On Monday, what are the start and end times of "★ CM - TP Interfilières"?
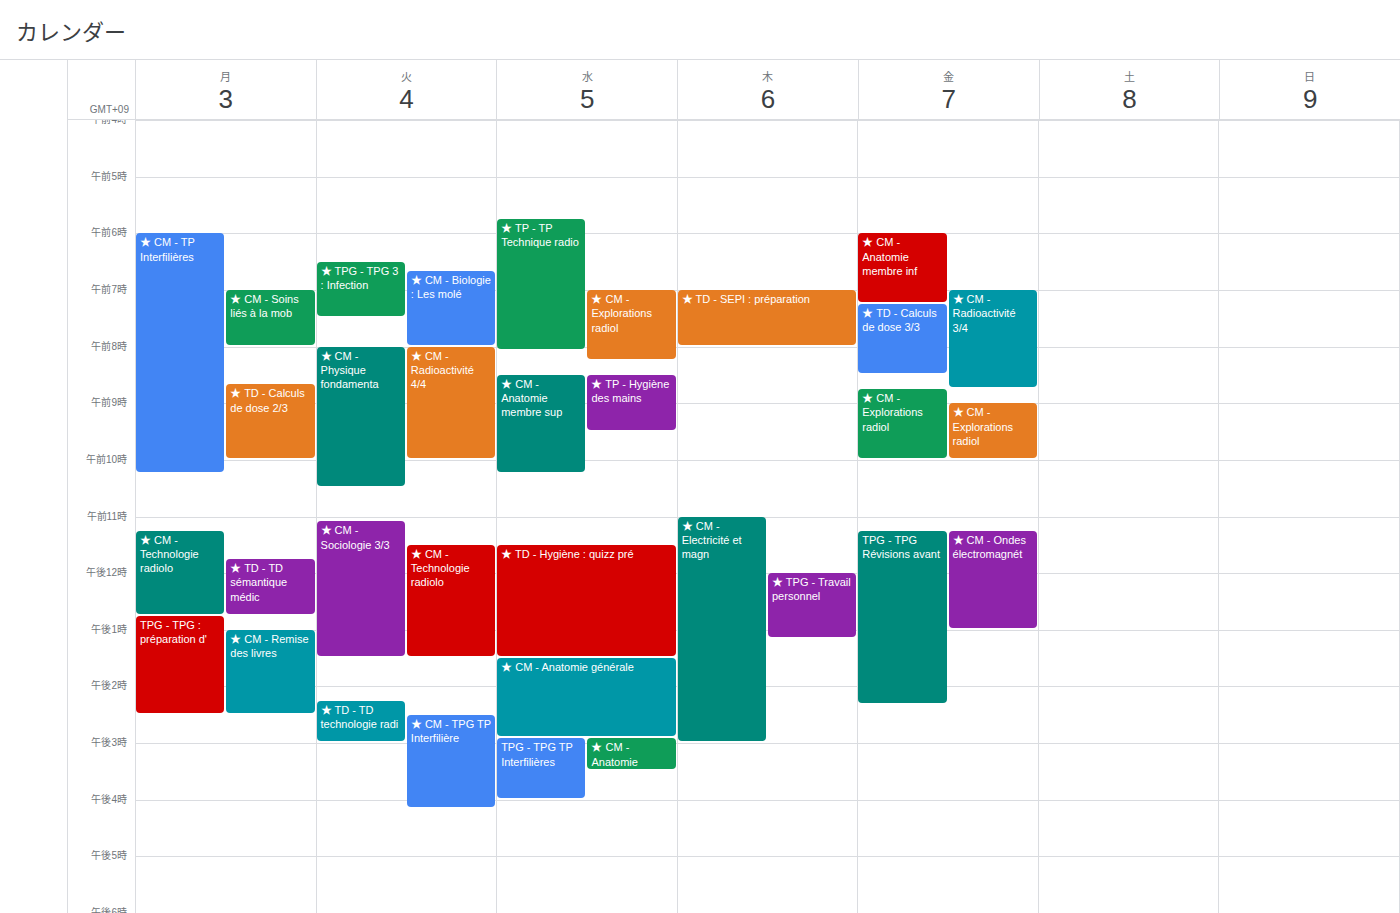
6:00 AM to 10:15 AM